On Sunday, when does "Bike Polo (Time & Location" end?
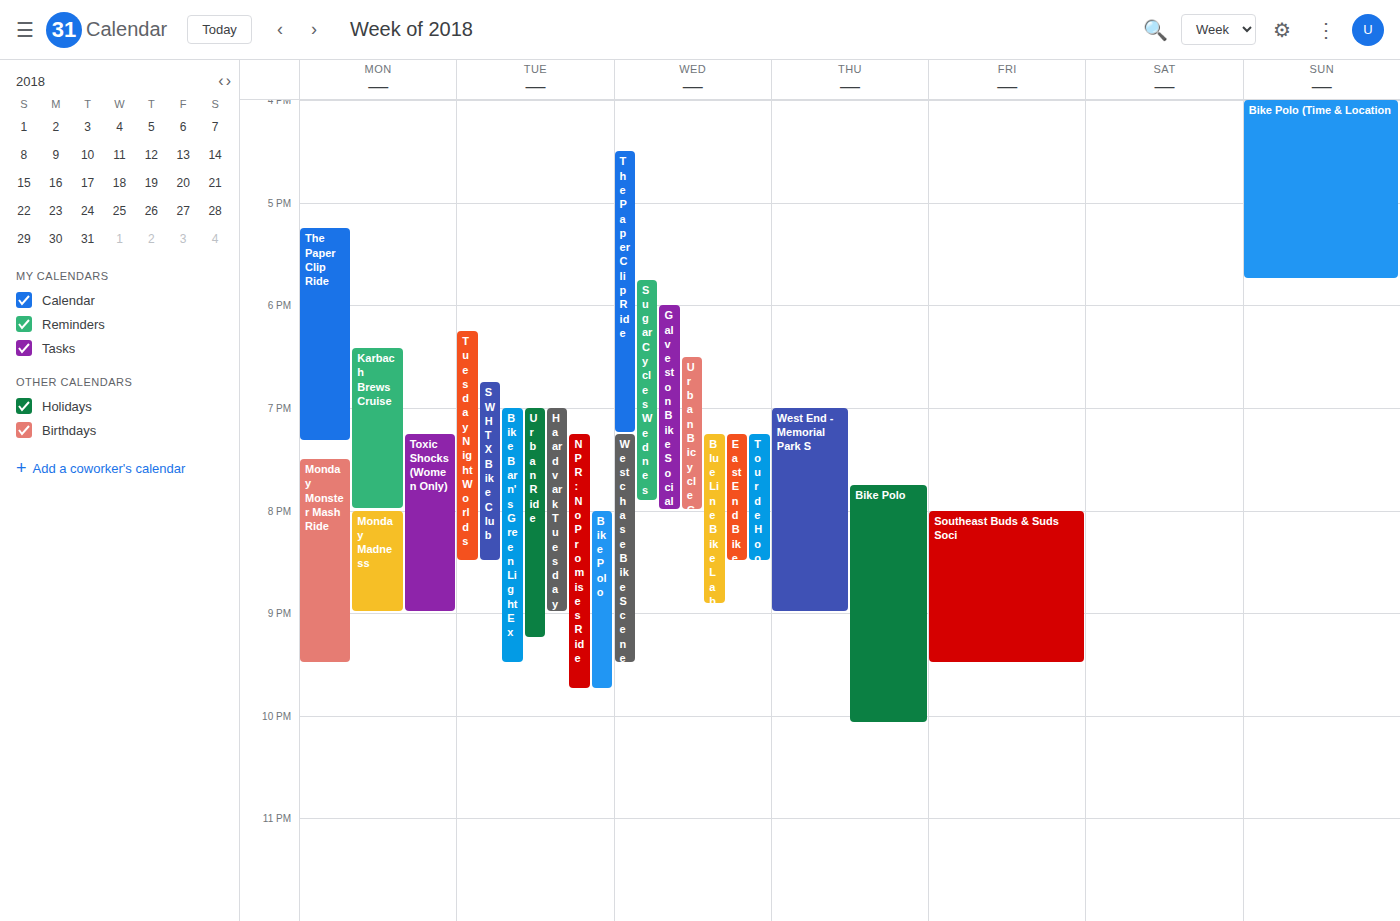
5:45 PM